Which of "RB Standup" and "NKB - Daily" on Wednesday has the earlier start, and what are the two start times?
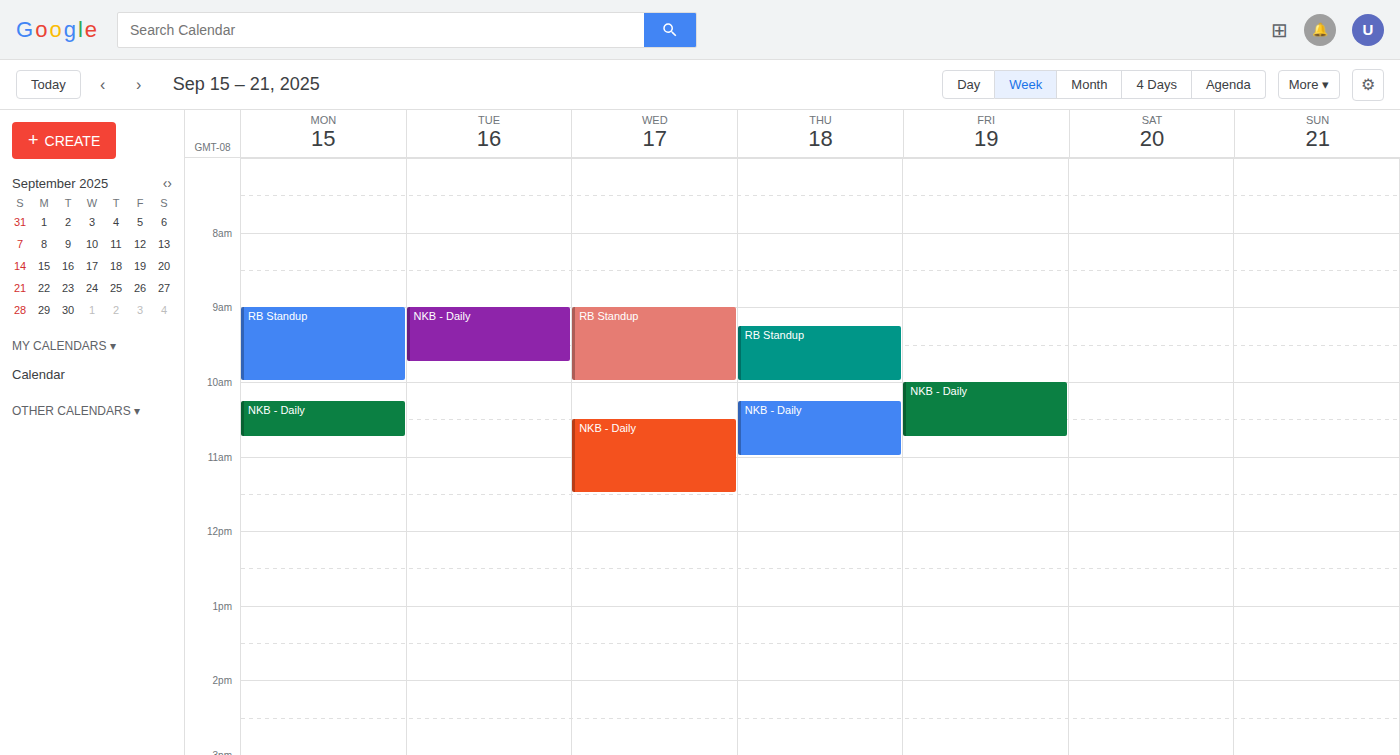
"RB Standup" 9:00 AM; "NKB - Daily" 10:30 AM.